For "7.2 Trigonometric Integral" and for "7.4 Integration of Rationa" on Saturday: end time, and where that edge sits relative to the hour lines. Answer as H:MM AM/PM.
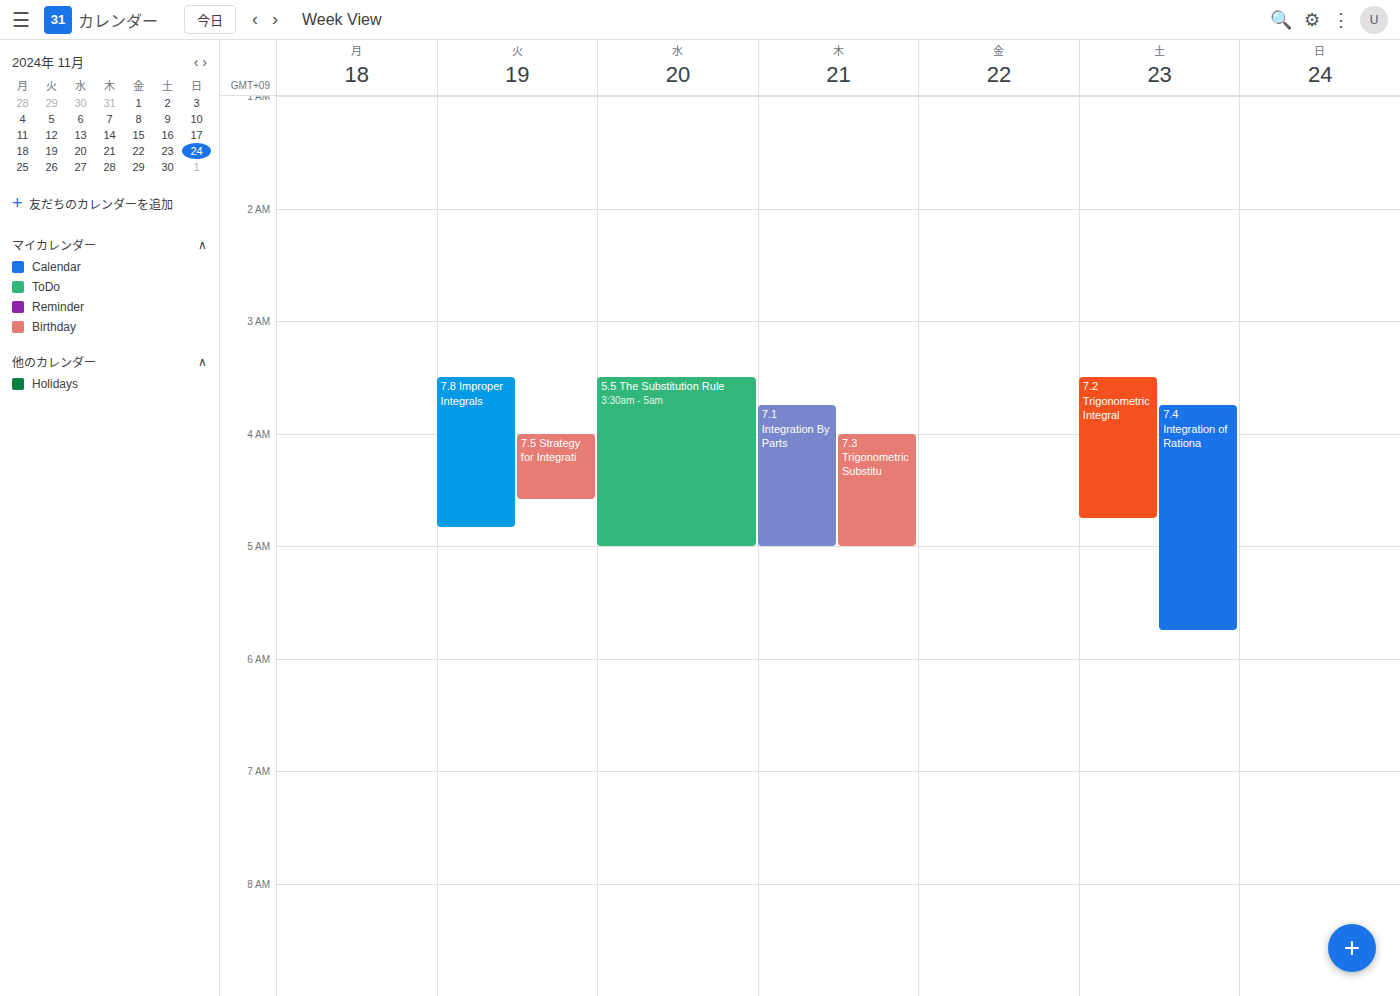
"7.2 Trigonometric Integral": 4:45 AM, neither: three quarters of the way from the 4 AM line to the 5 AM line. "7.4 Integration of Rationa": 5:45 AM, neither: three quarters of the way from the 5 AM line to the 6 AM line.